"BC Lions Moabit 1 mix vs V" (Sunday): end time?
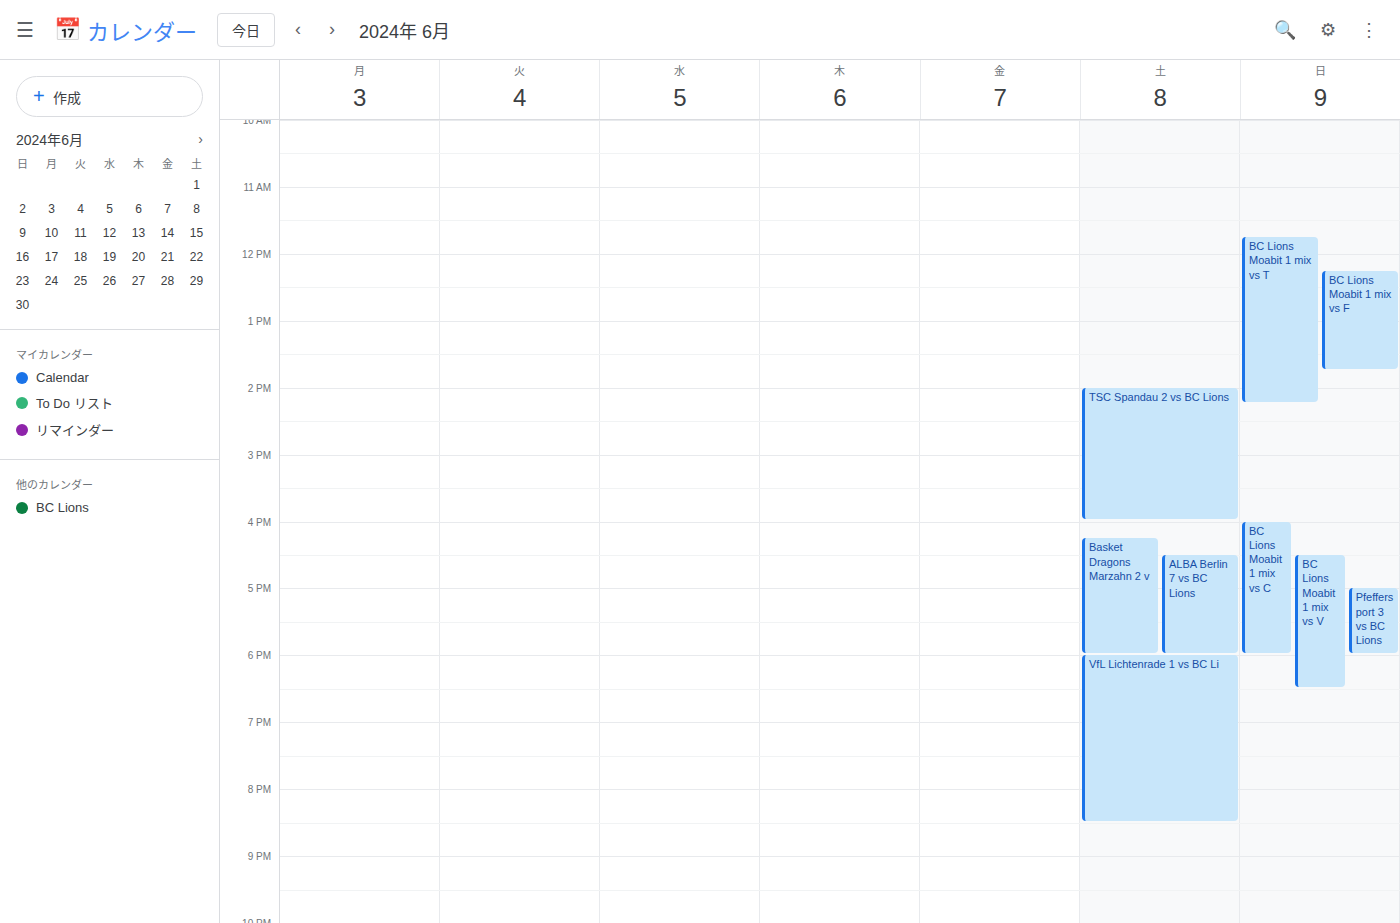
18:30